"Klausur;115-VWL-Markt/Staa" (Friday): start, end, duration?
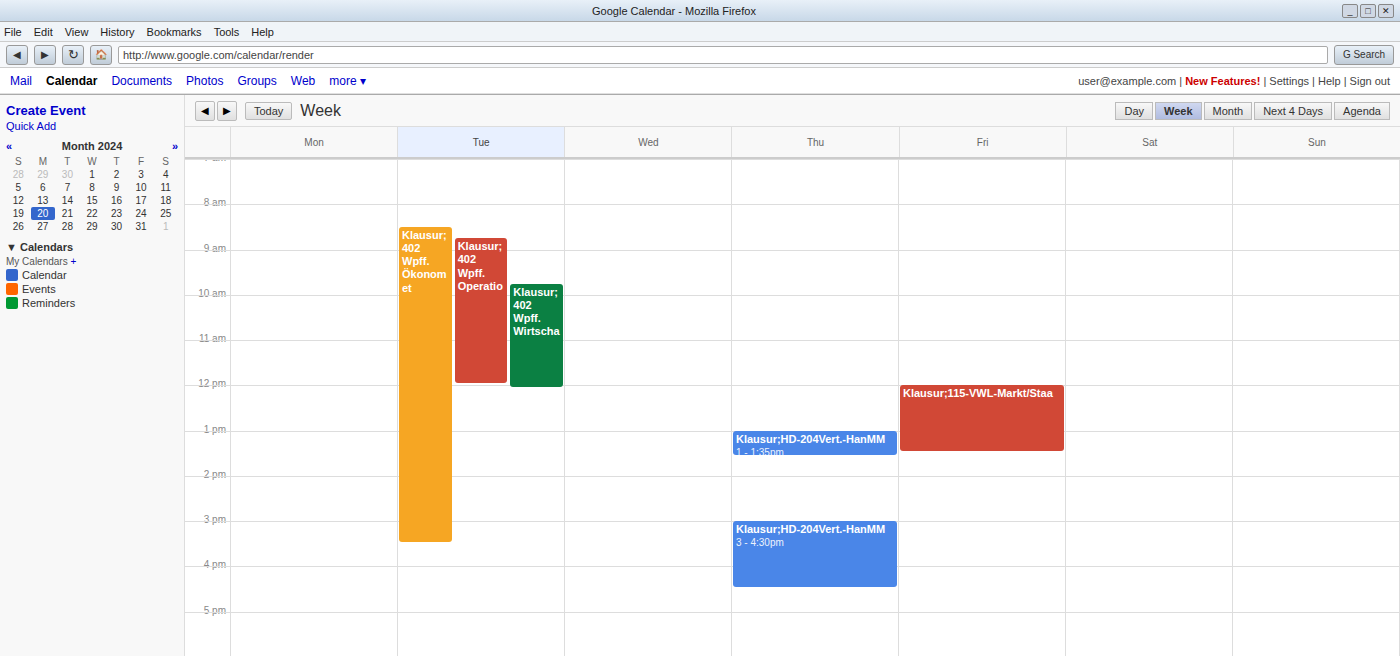
12:00 PM to 1:30 PM, 1 hour 30 minutes